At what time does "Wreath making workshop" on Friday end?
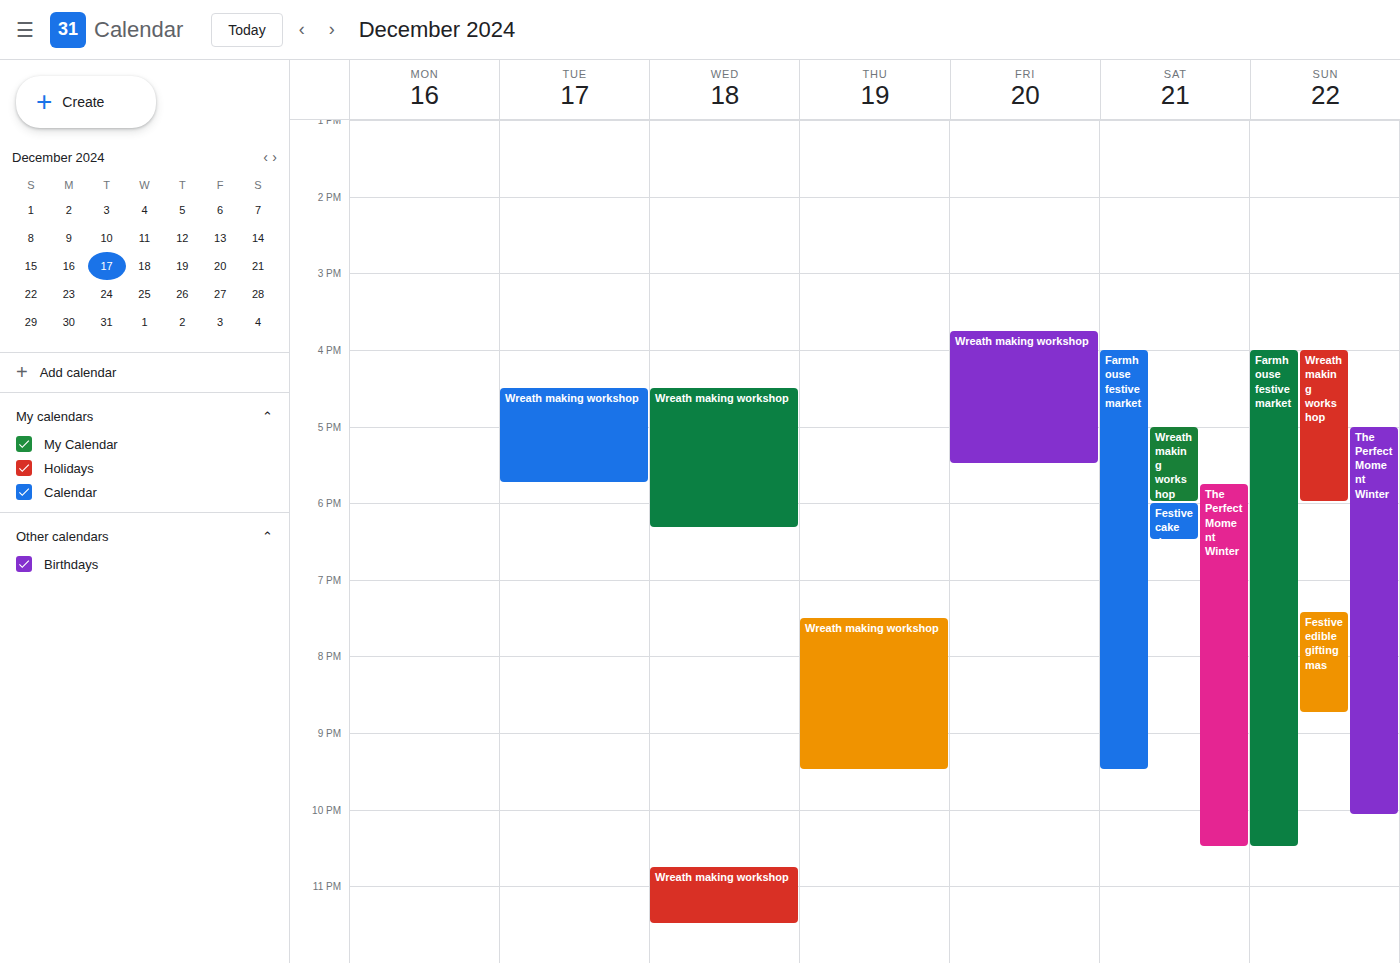
5:30 PM